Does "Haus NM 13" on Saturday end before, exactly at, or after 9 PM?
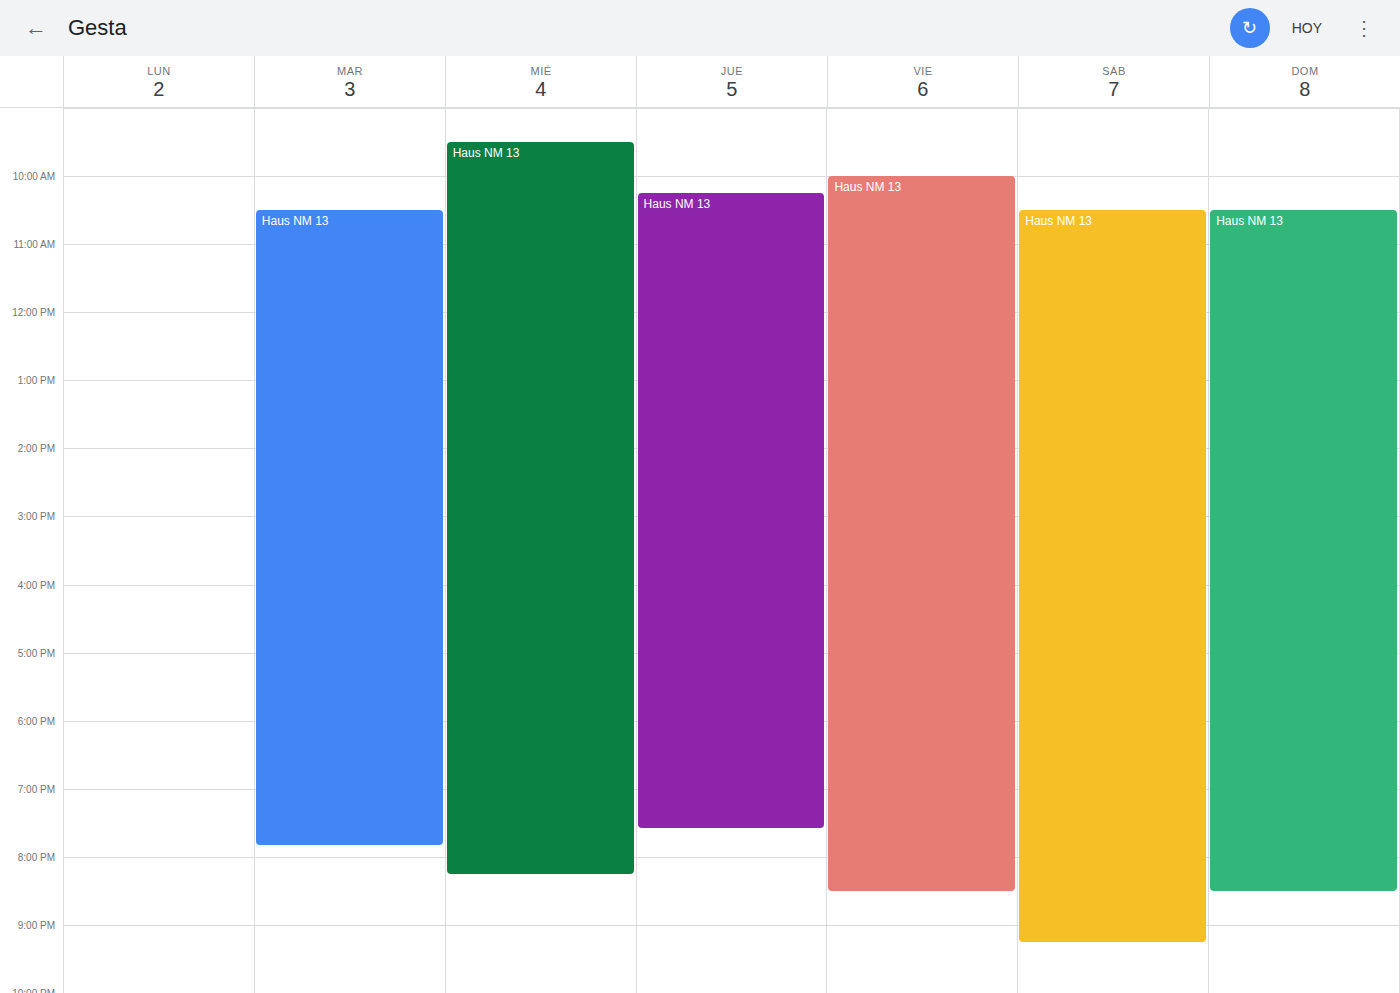
9:15 PM -- after 9 PM, 15 minutes below the 9 PM line.